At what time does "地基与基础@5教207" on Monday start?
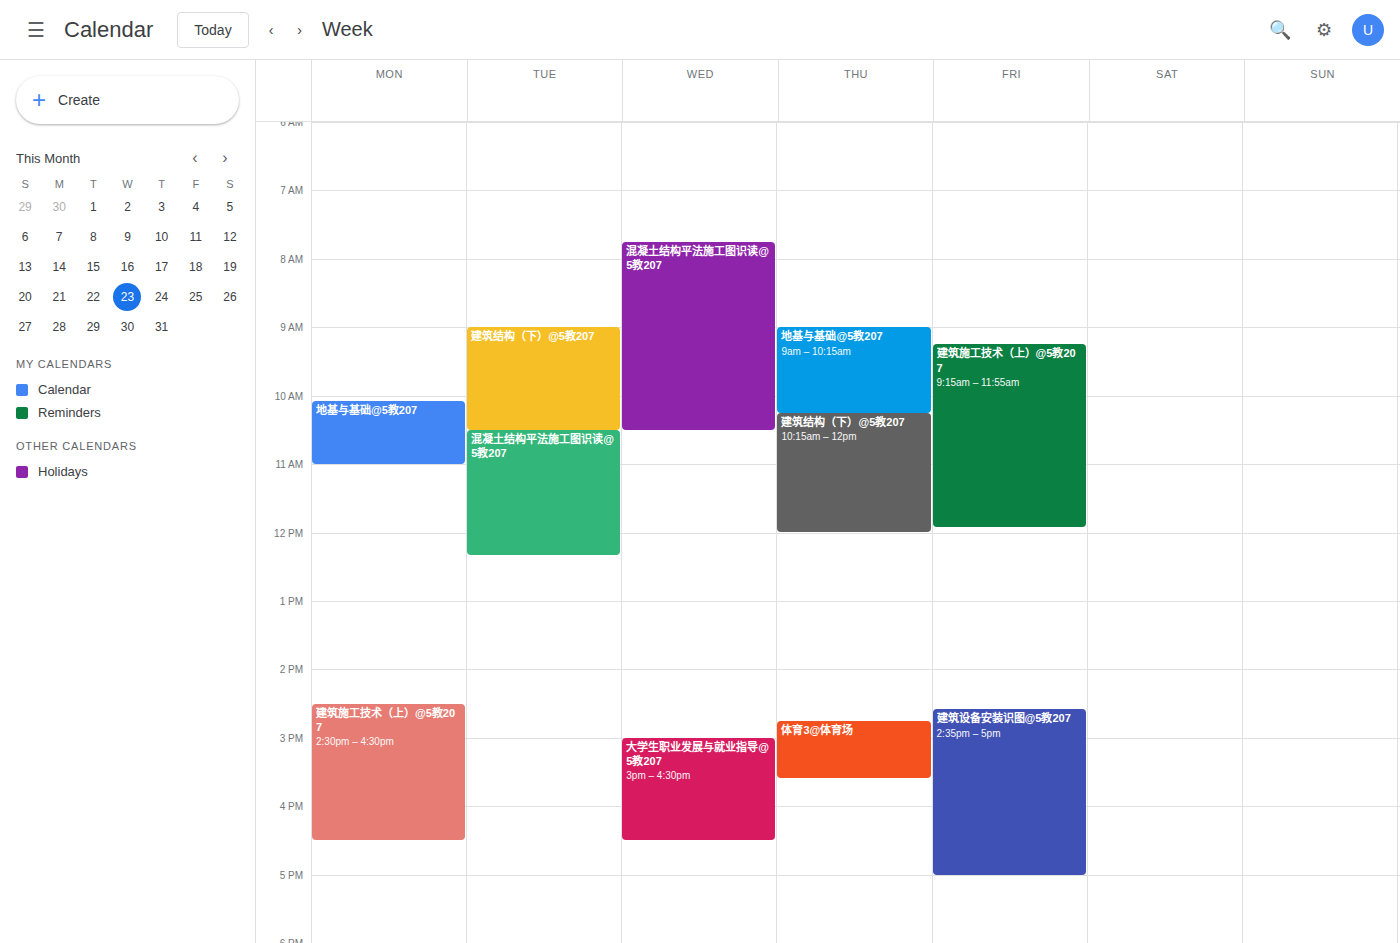
10:05 AM